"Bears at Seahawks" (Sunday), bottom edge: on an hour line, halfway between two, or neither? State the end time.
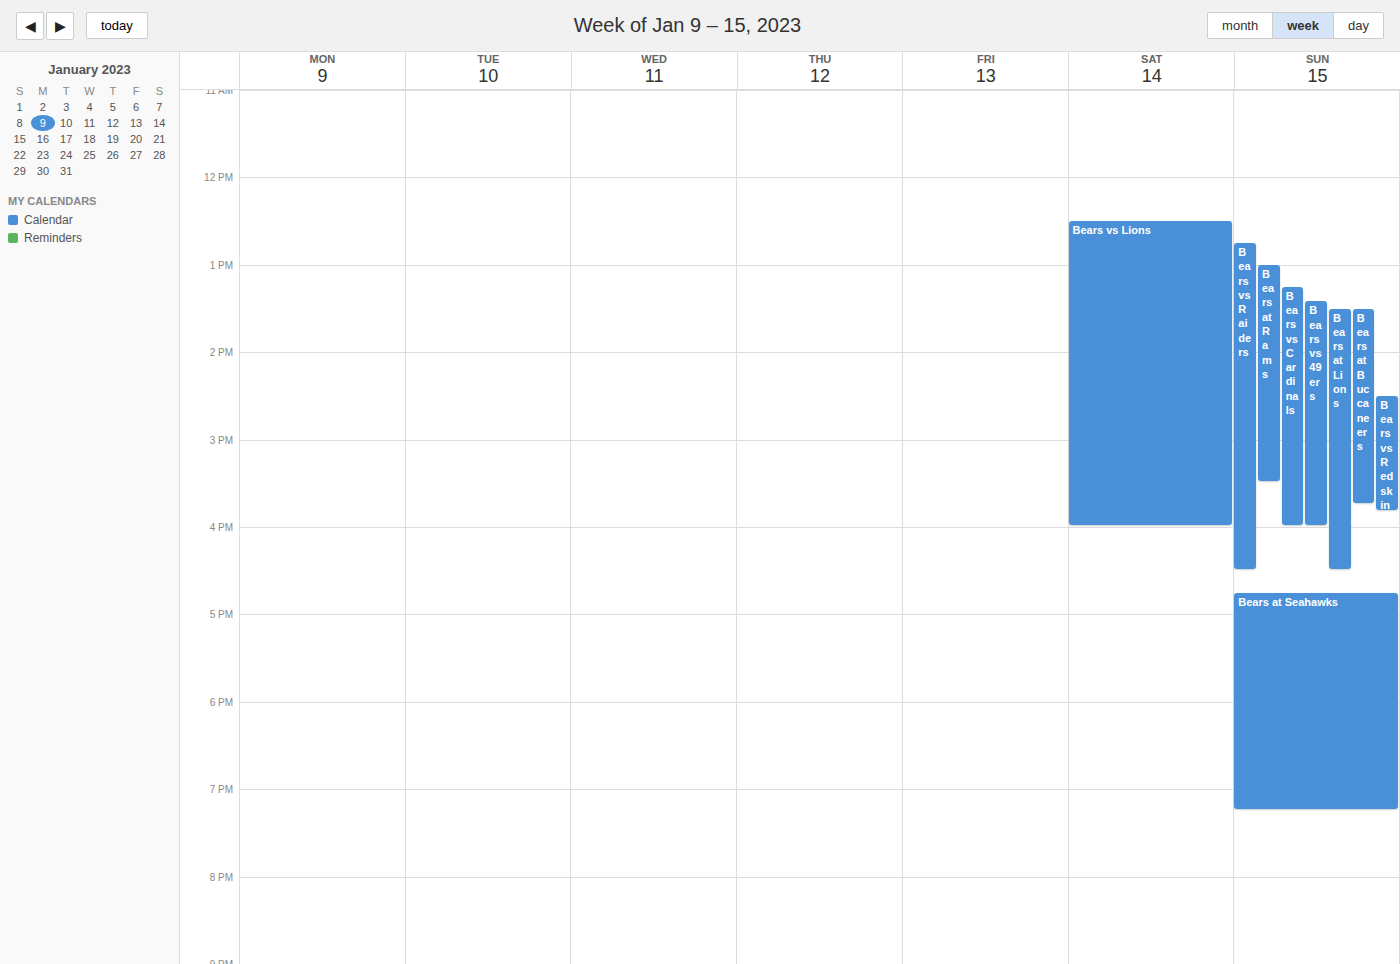
19:15 -- neither: a quarter of the way from the 19:00 line to the 20:00 line.